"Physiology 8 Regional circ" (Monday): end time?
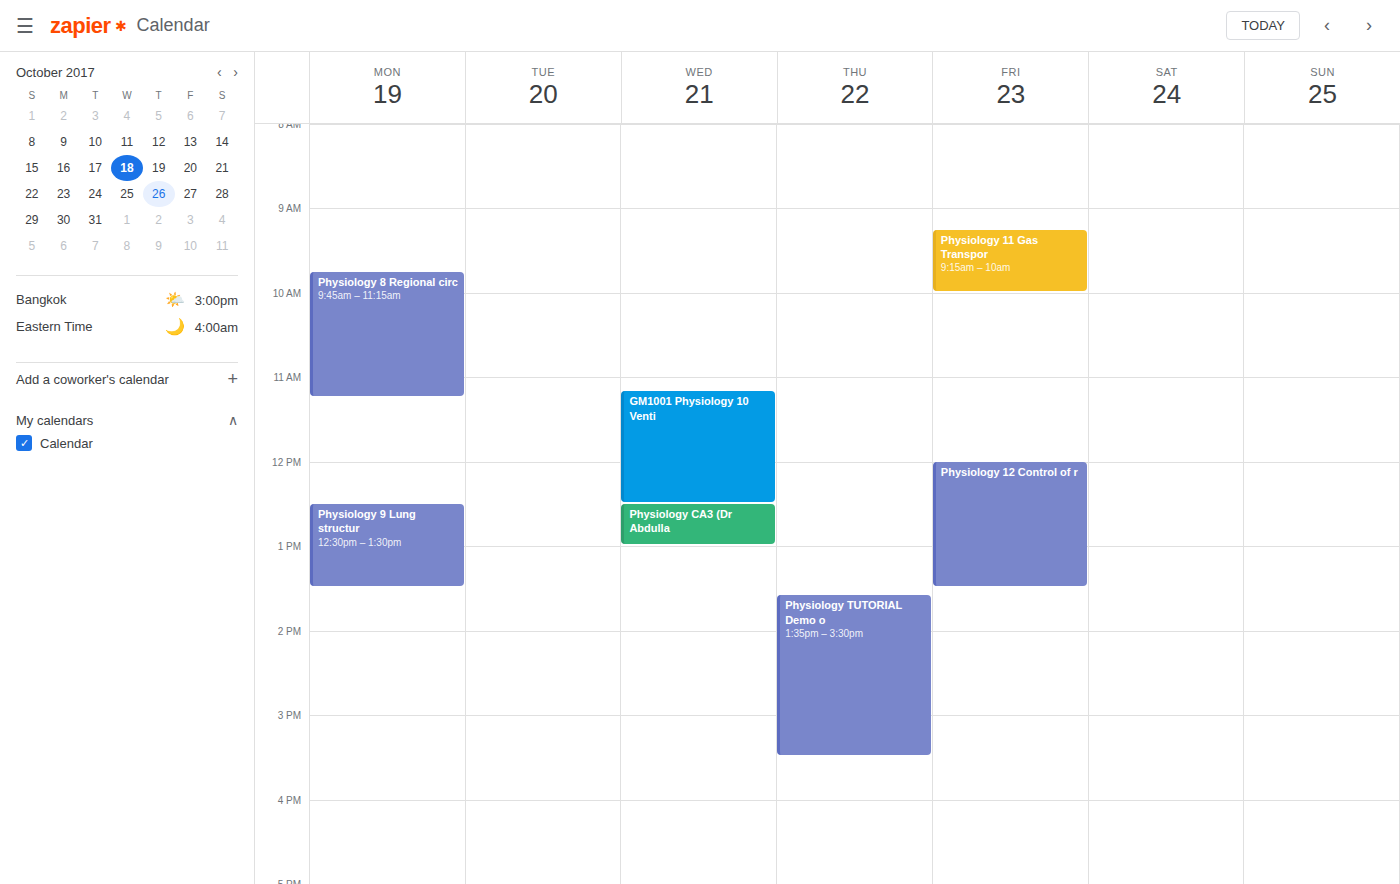
11:15 AM